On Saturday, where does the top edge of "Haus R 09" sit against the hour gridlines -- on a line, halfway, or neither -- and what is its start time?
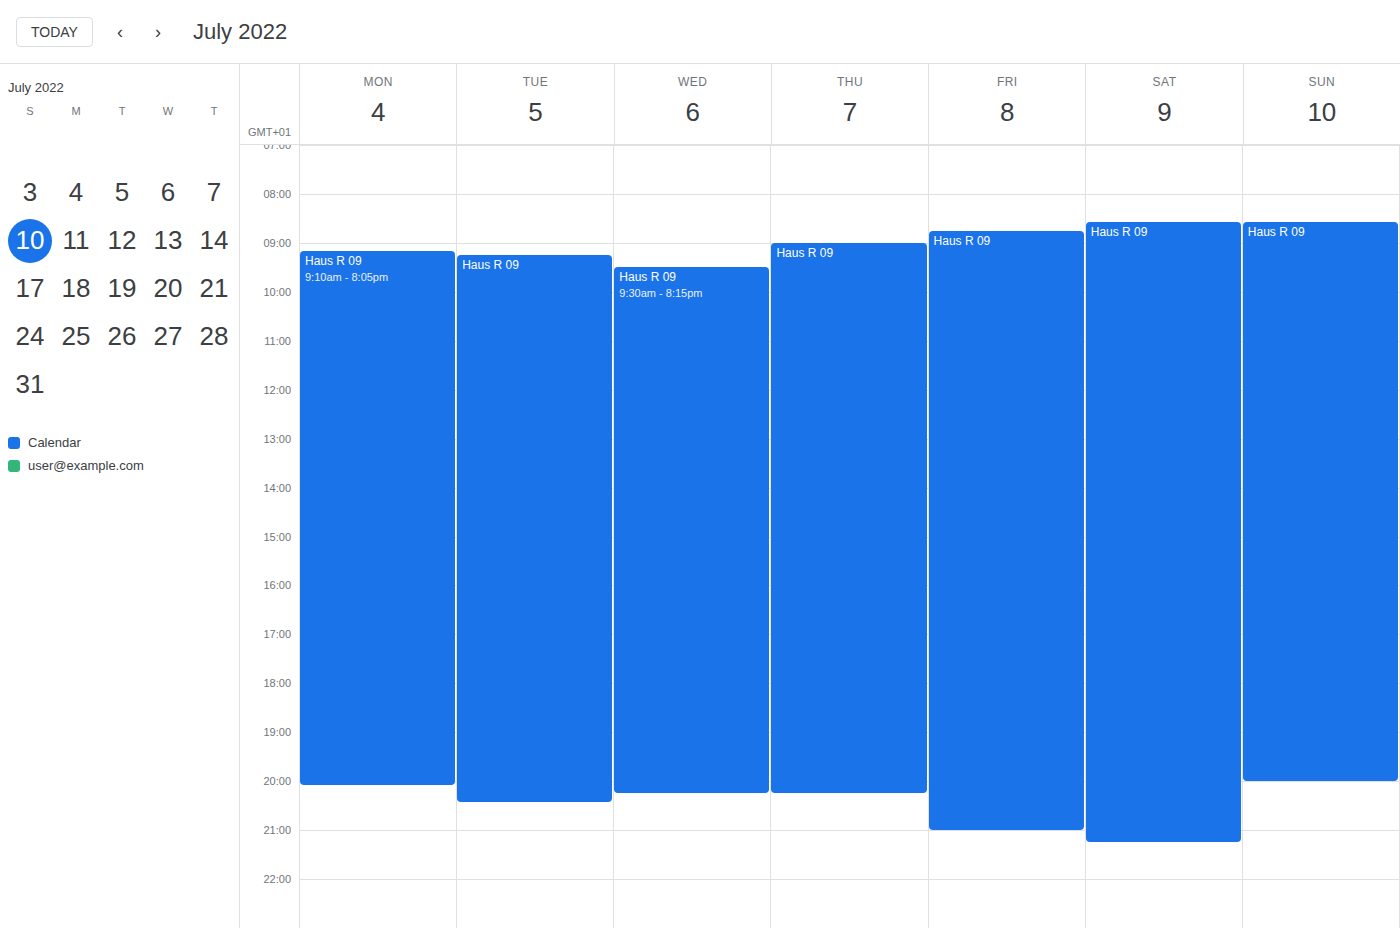
08:35 -- neither: 35 minutes below the 08:00 line and 25 minutes above the 09:00 line.